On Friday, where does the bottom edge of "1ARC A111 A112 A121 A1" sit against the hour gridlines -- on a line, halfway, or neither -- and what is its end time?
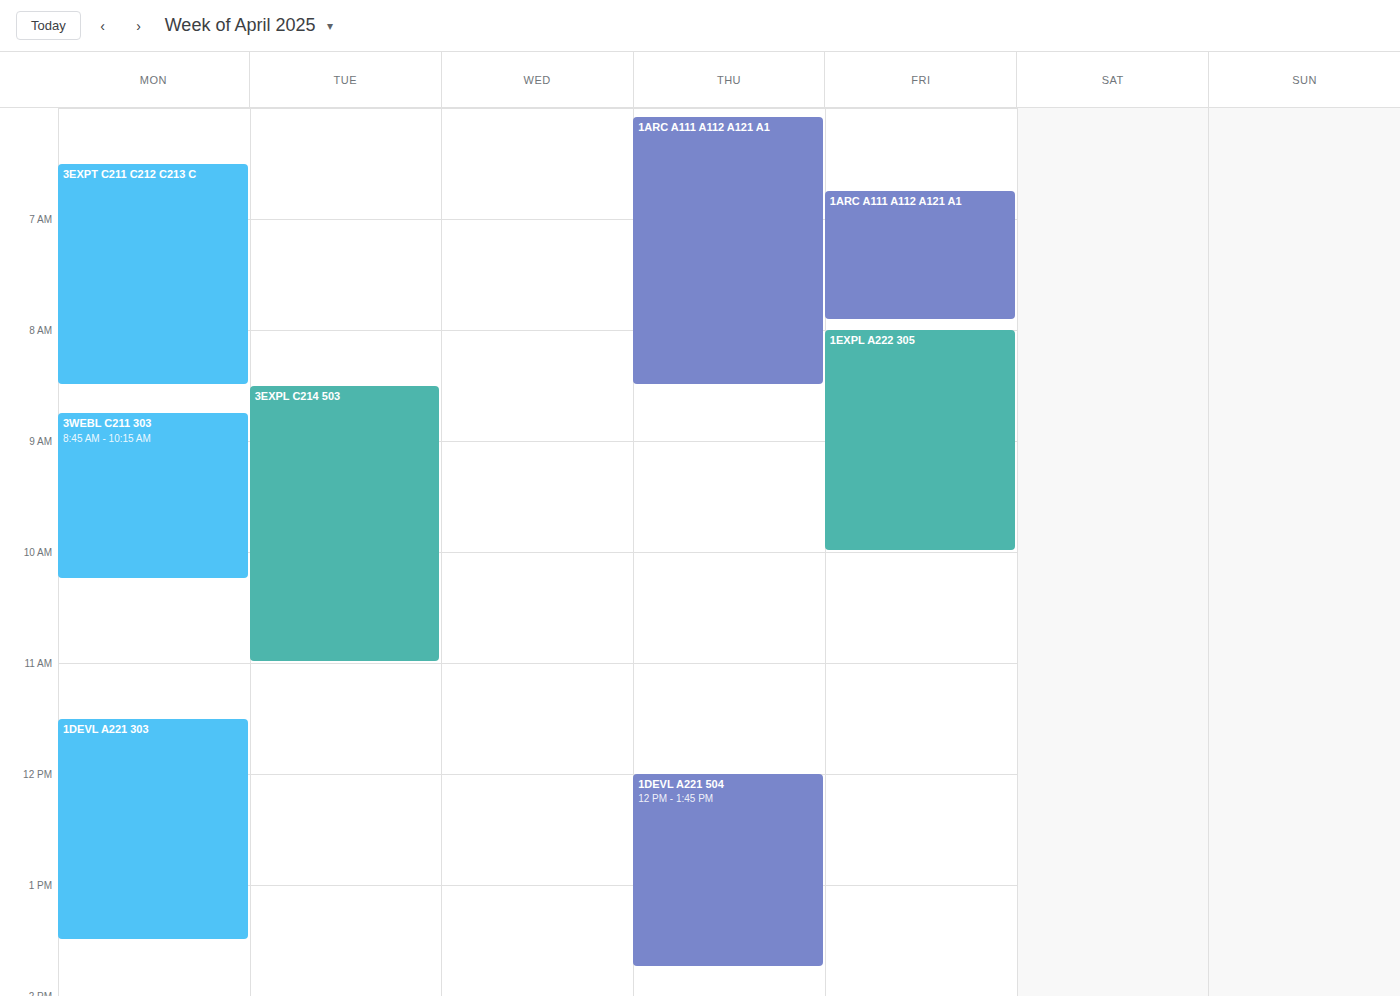
7:55 AM -- neither: 55 minutes below the 7 AM line and 5 minutes above the 8 AM line.